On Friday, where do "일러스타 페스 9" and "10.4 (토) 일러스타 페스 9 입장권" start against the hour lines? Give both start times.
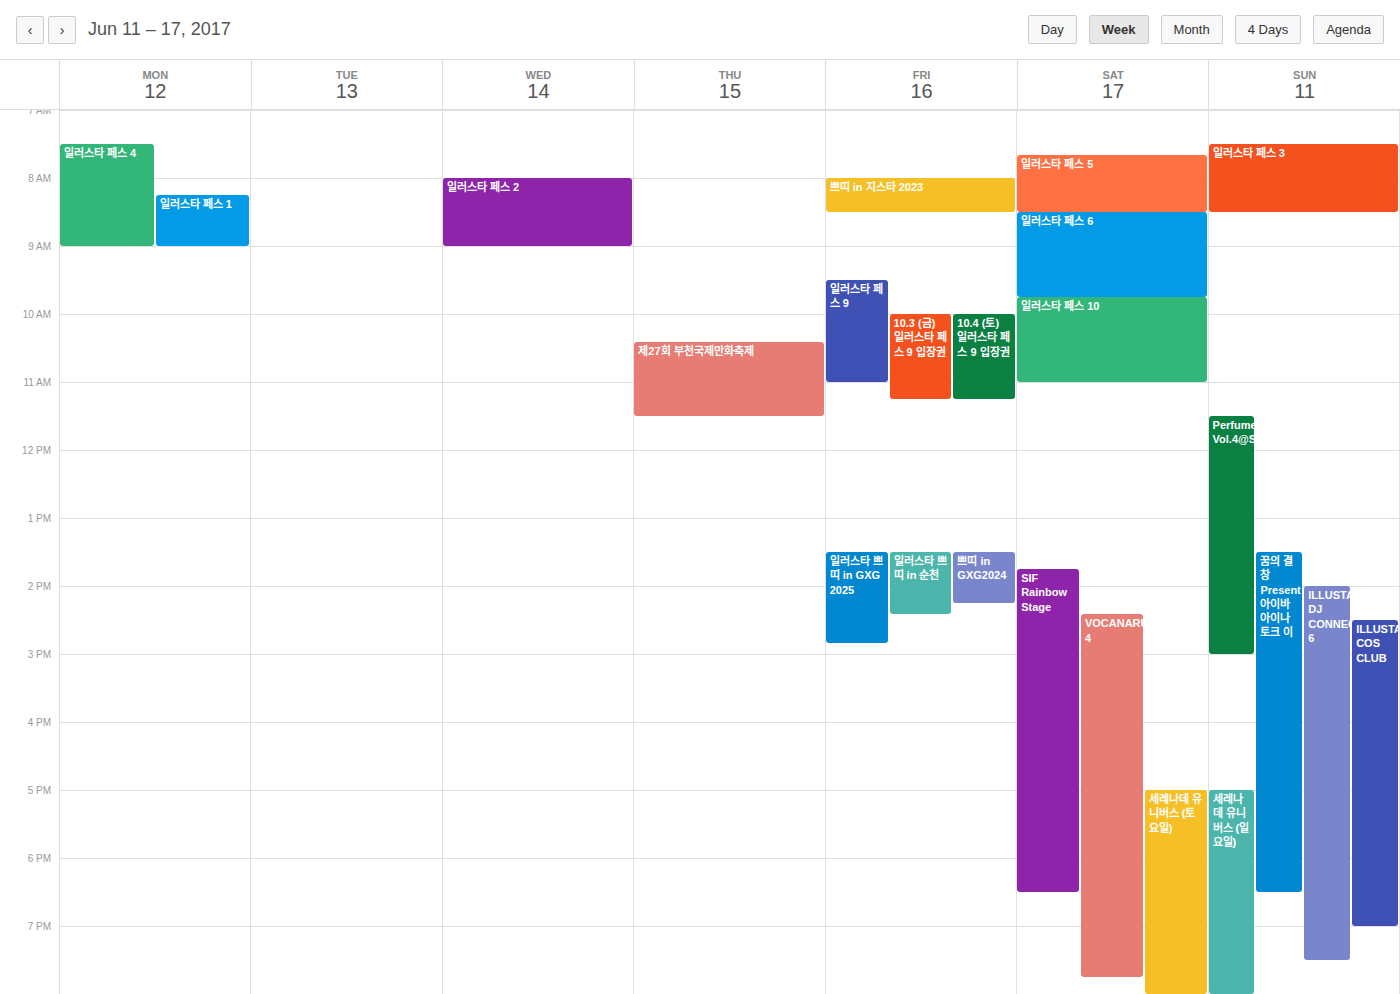
"일러스타 페스 9": 09:30, halfway between the 09:00 and 10:00 lines. "10.4 (토) 일러스타 페스 9 입장권": 10:00, exactly on the 10:00 line.